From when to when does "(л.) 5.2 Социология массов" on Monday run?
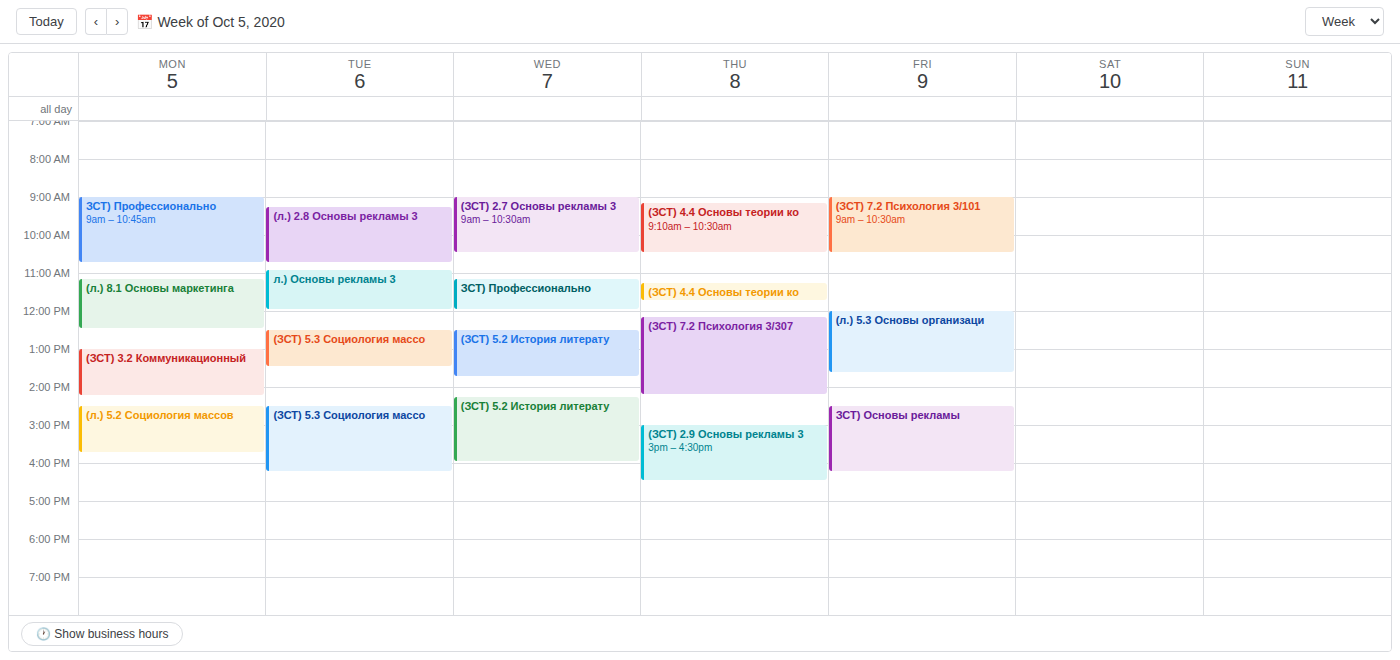
2:30 PM to 3:45 PM